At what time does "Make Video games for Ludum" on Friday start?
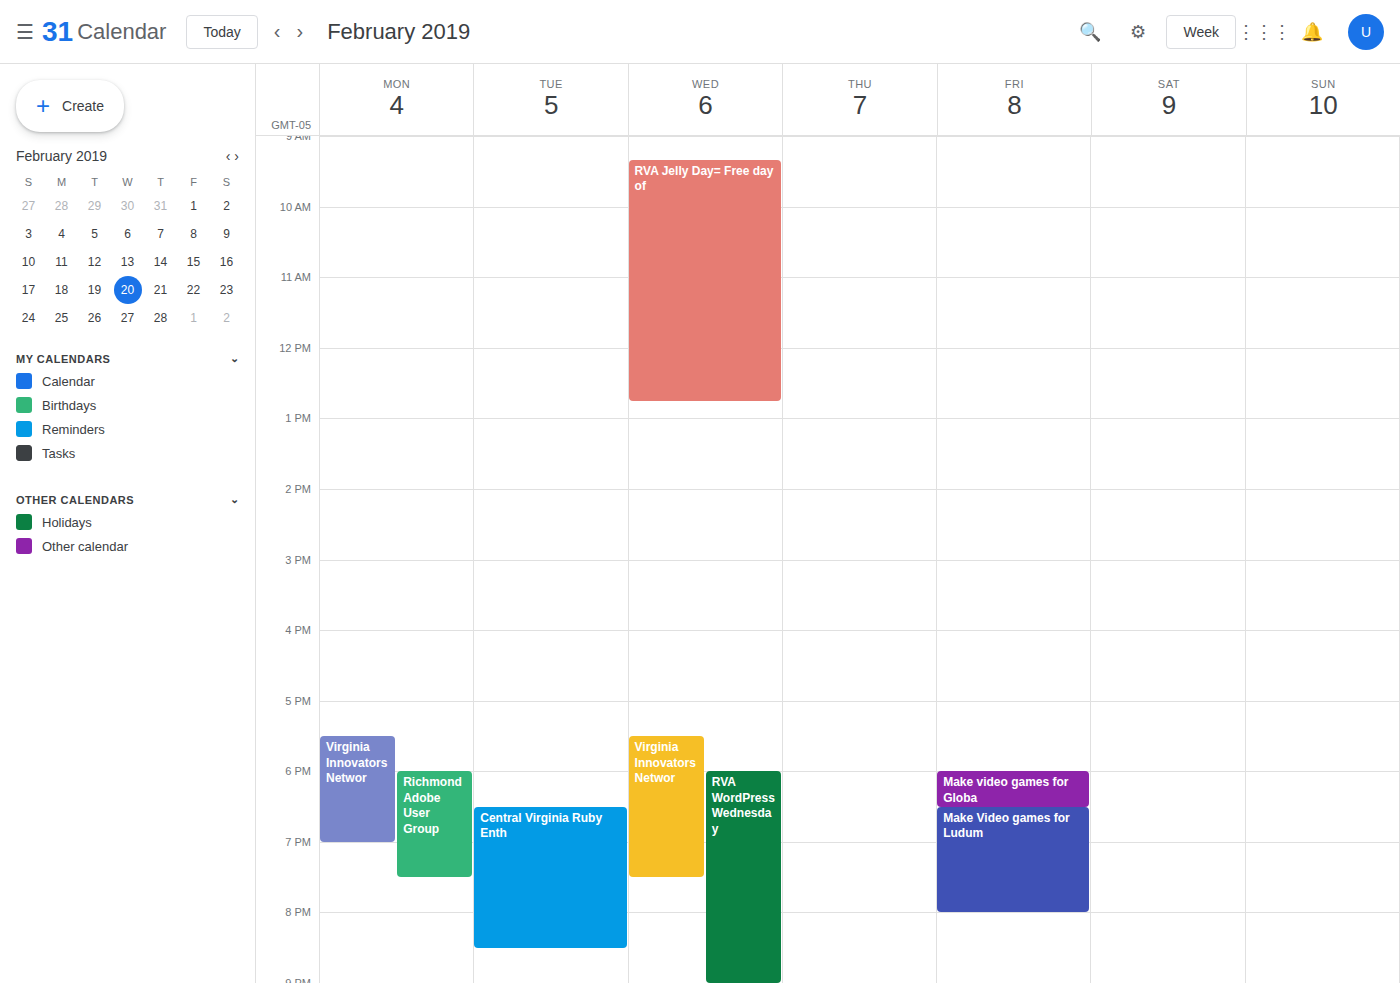
18:30